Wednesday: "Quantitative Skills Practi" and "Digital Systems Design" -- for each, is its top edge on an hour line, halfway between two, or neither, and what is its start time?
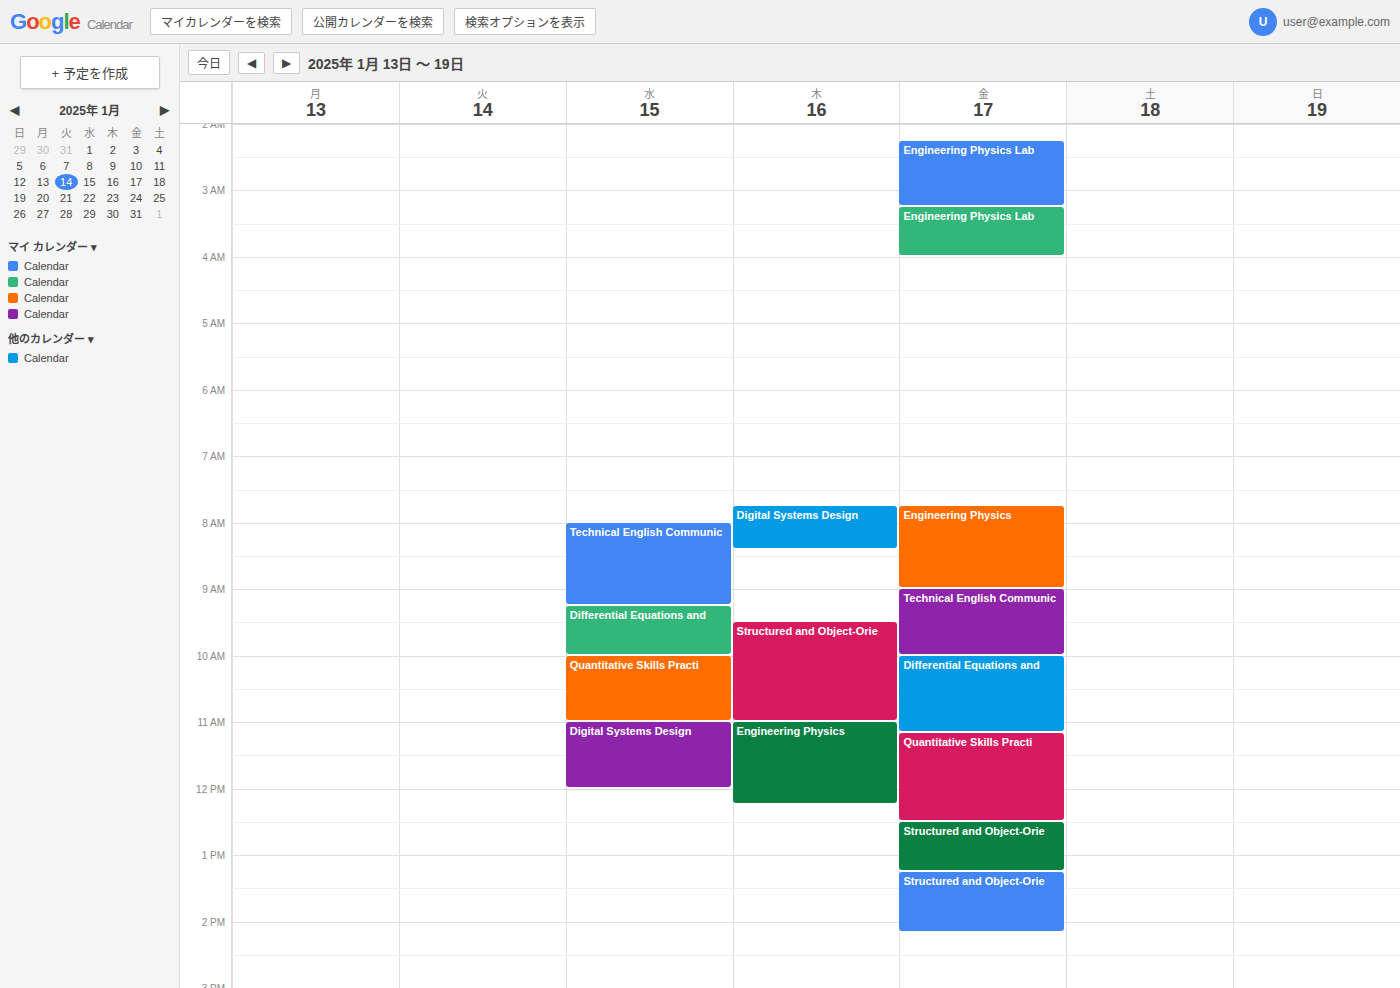
"Quantitative Skills Practi": 10:00, exactly on the 10:00 line. "Digital Systems Design": 11:00, exactly on the 11:00 line.